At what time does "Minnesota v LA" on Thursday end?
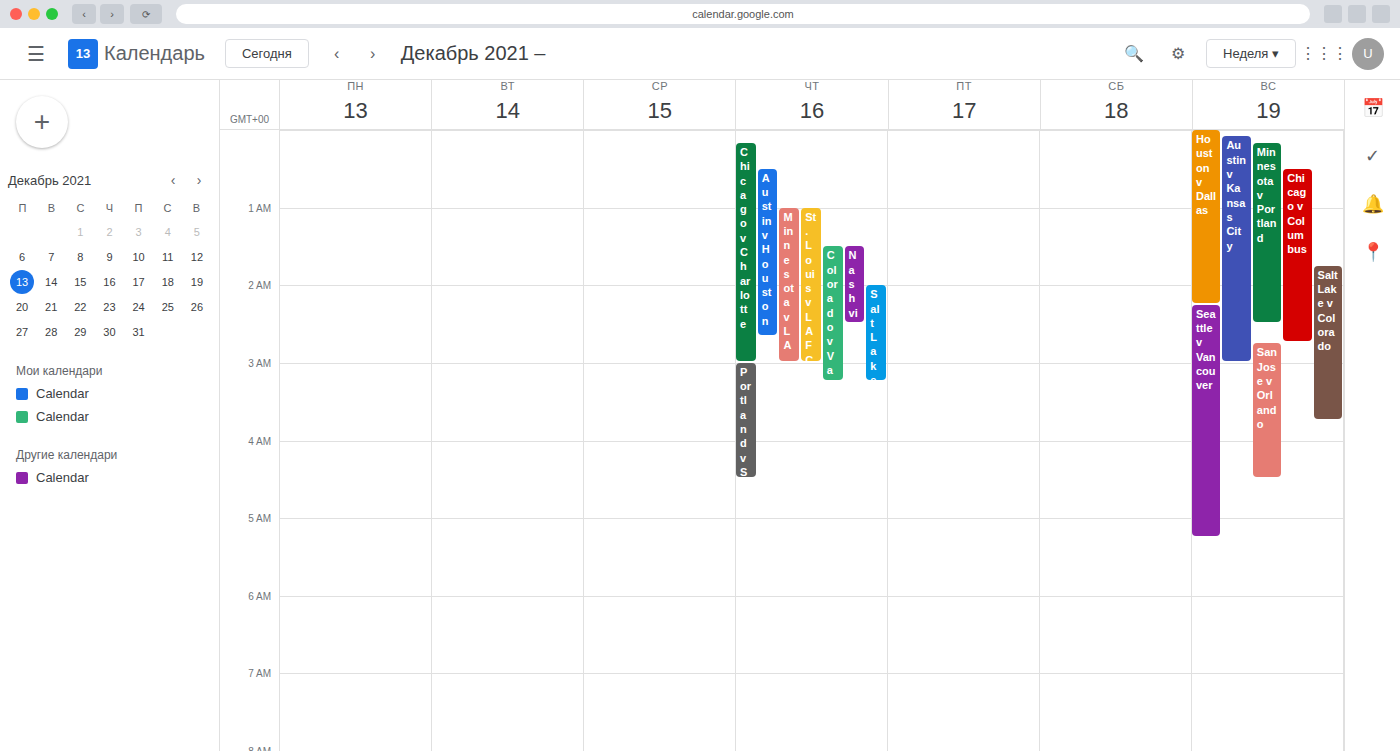
03:00